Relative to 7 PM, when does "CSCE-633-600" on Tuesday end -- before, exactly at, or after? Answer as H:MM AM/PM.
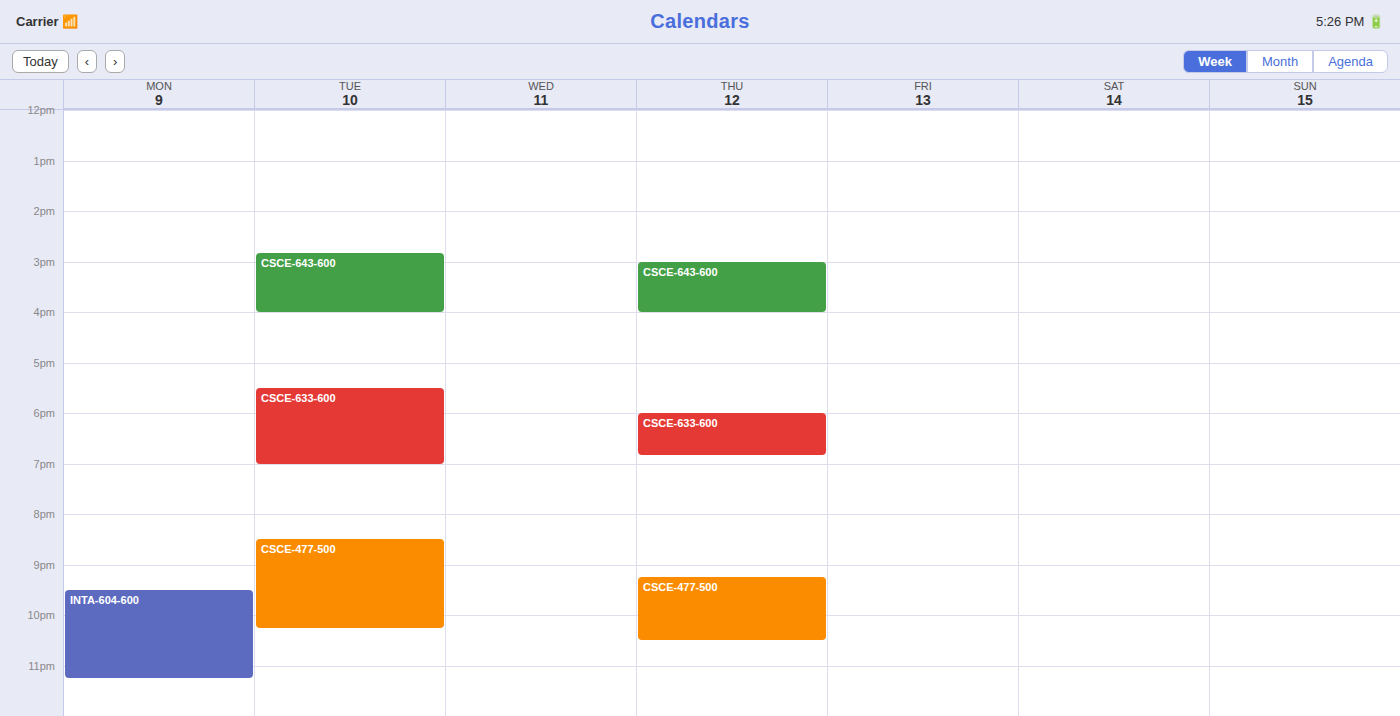
7:00 PM -- exactly at 7 PM, on the 7 PM line.